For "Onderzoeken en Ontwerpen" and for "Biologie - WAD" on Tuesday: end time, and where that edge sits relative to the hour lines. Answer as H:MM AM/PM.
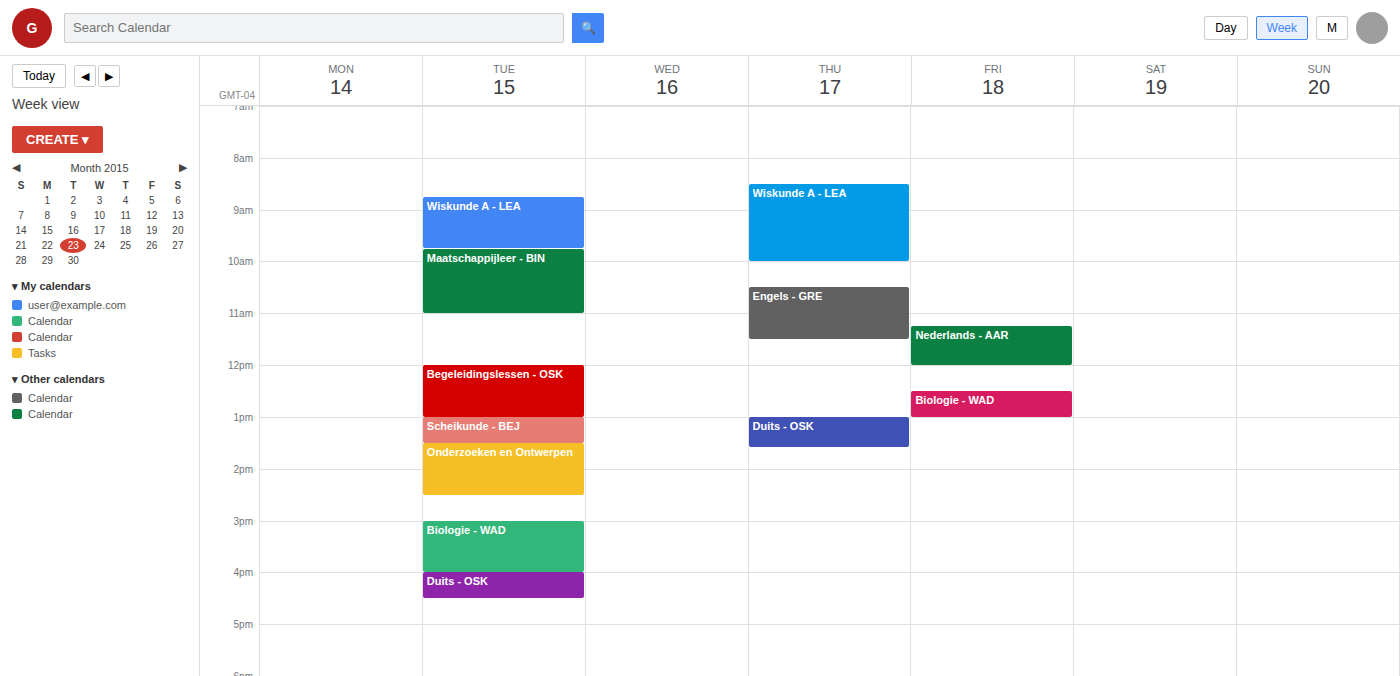
"Onderzoeken en Ontwerpen": 2:30 PM, halfway between the 2 PM and 3 PM lines. "Biologie - WAD": 4:00 PM, exactly on the 4 PM line.